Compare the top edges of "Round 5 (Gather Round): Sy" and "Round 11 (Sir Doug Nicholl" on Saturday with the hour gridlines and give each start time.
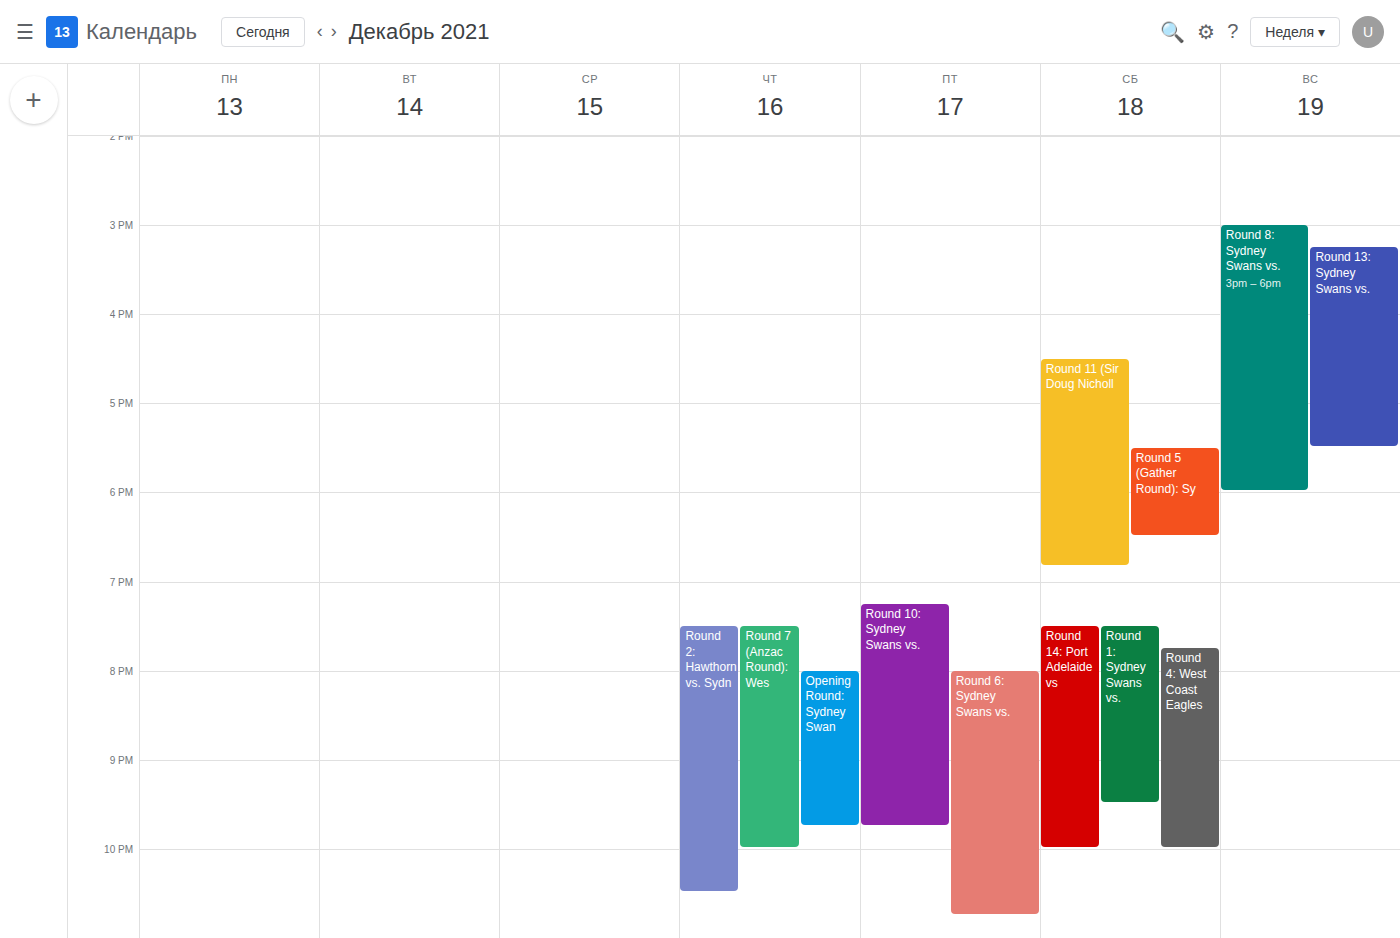
"Round 5 (Gather Round): Sy": 5:30 PM, halfway between the 5 PM and 6 PM lines. "Round 11 (Sir Doug Nicholl": 4:30 PM, halfway between the 4 PM and 5 PM lines.